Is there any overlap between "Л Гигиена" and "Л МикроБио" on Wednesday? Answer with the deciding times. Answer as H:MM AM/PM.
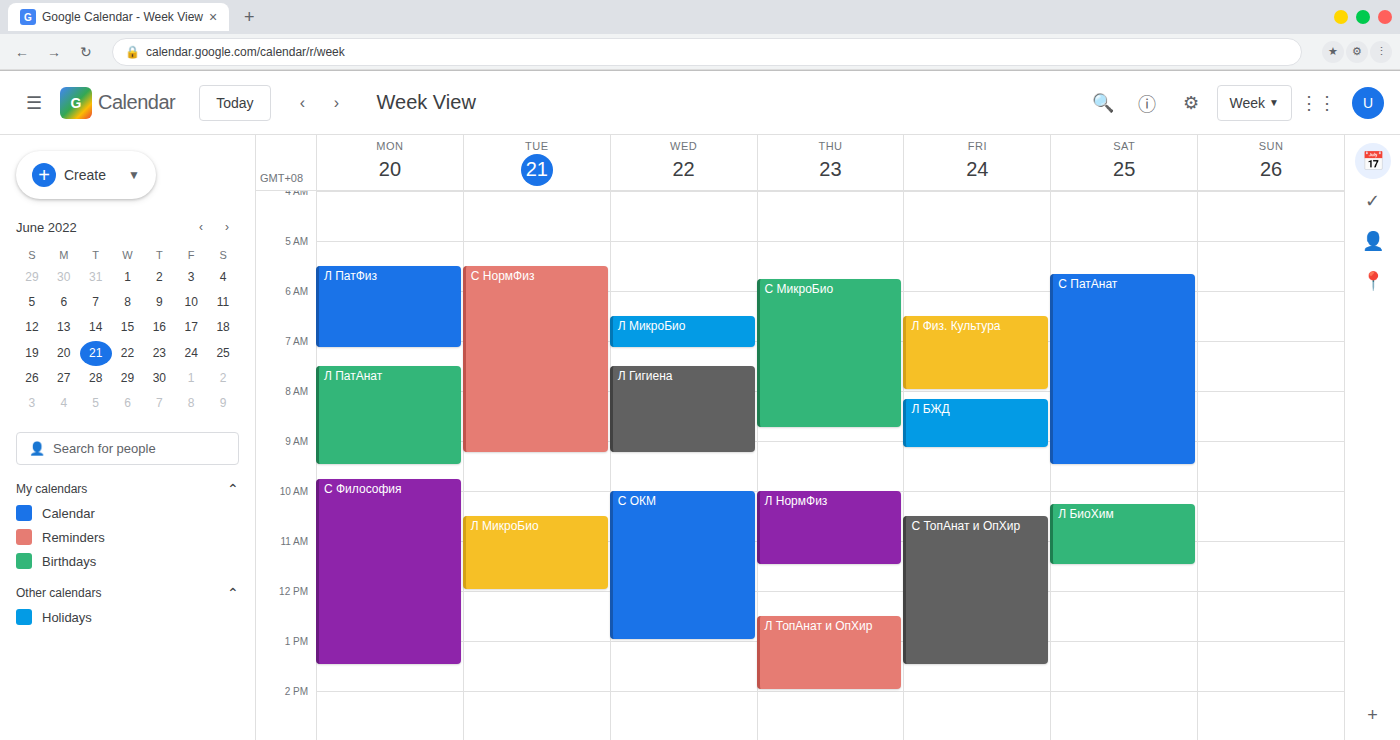
"Л МикроБио" ends at 7:10 AM and "Л Гигиена" starts at 7:30 AM -- no overlap.